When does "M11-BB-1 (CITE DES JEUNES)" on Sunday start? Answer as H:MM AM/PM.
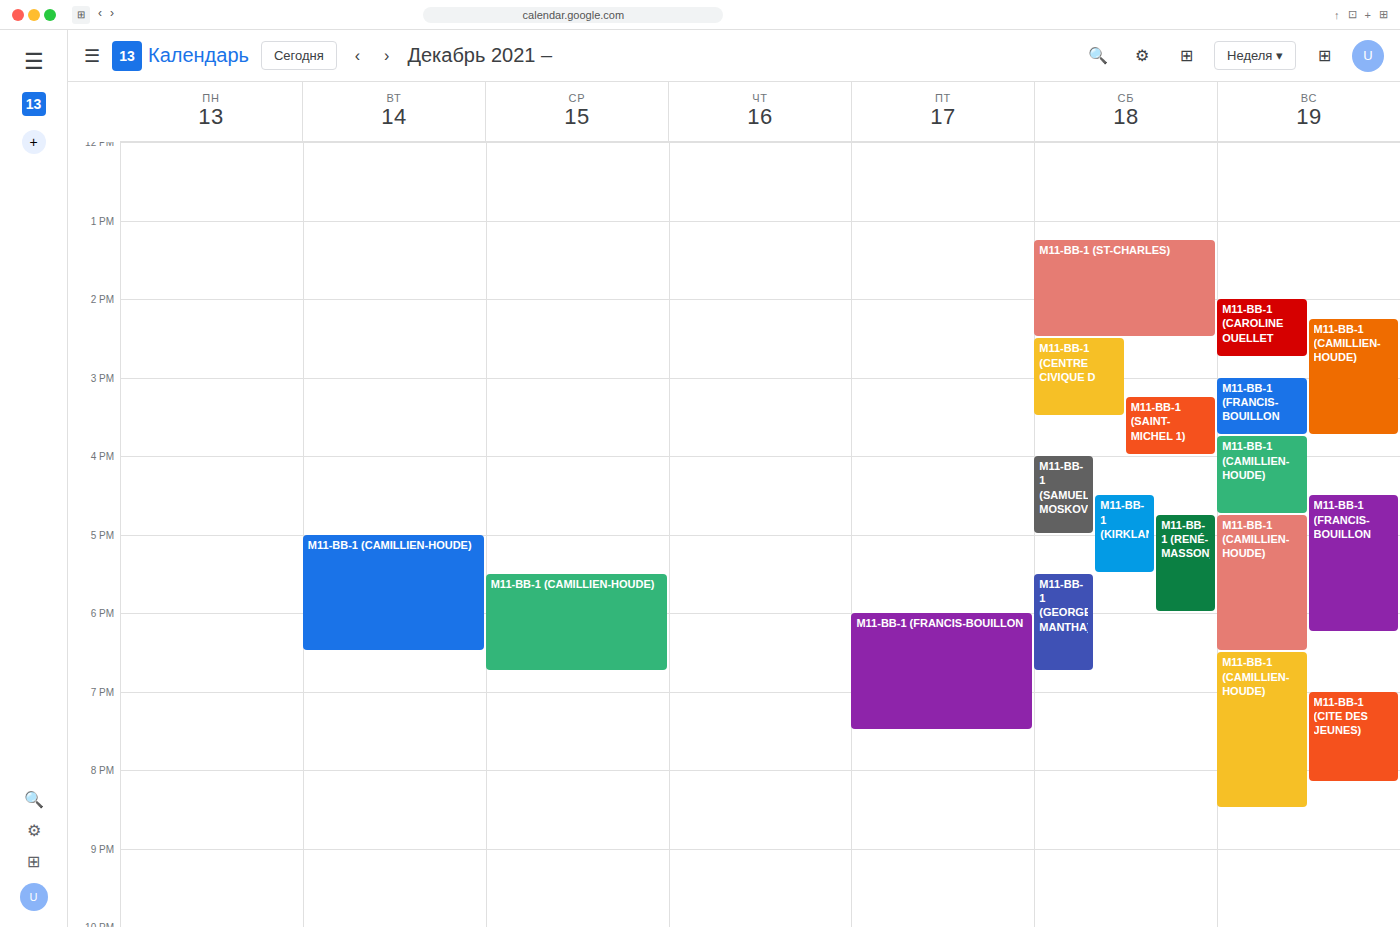
7:00 PM